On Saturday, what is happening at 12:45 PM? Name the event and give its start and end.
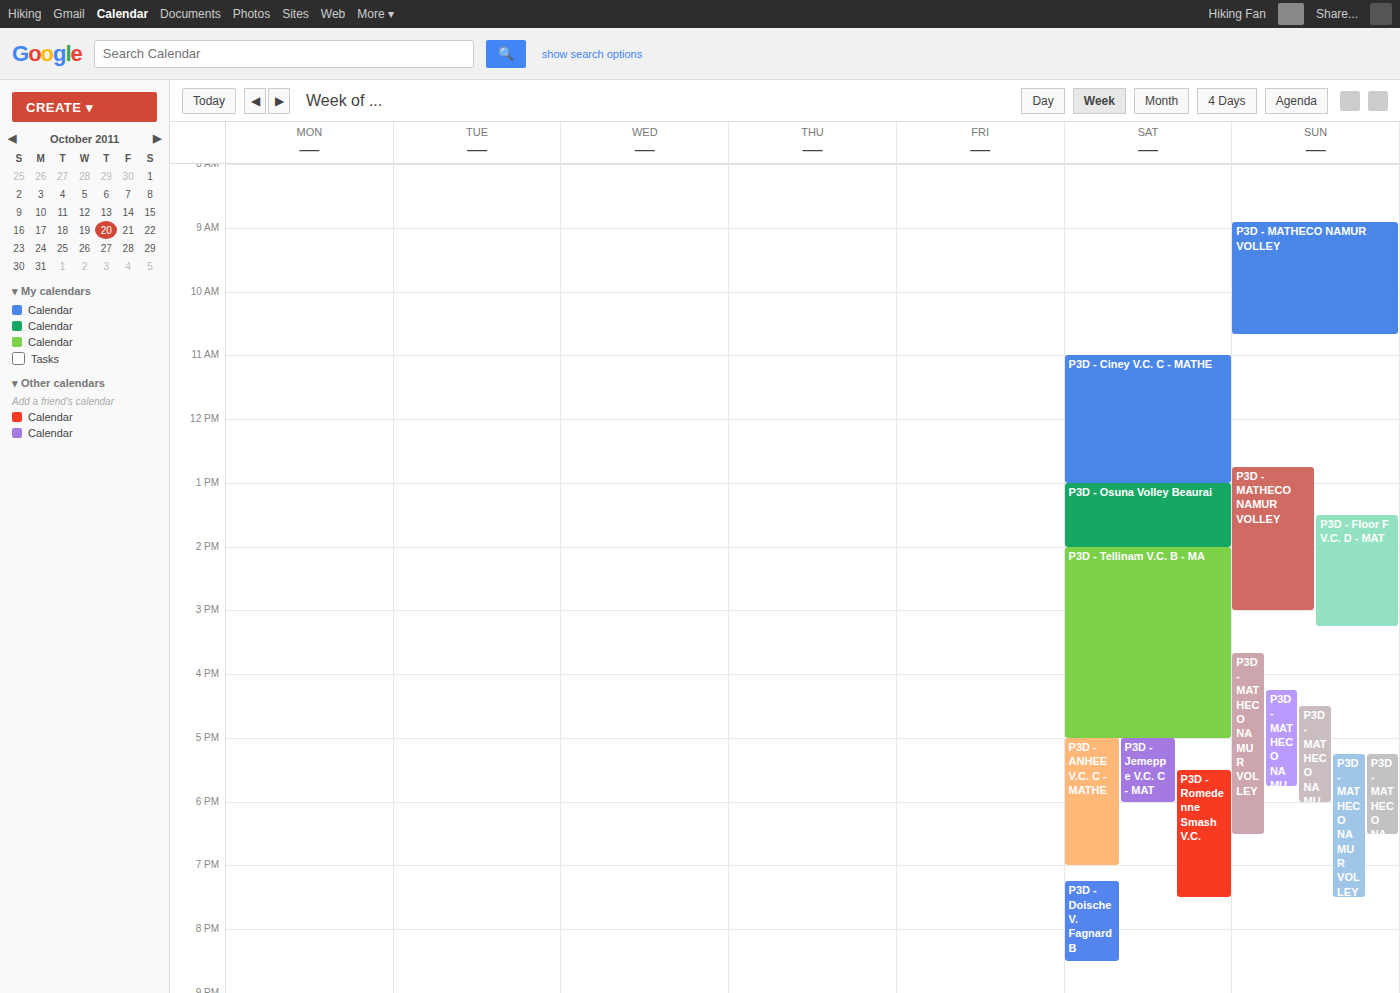
"P3D - Ciney V.C. C - MATHE", 11:00 AM to 1:00 PM